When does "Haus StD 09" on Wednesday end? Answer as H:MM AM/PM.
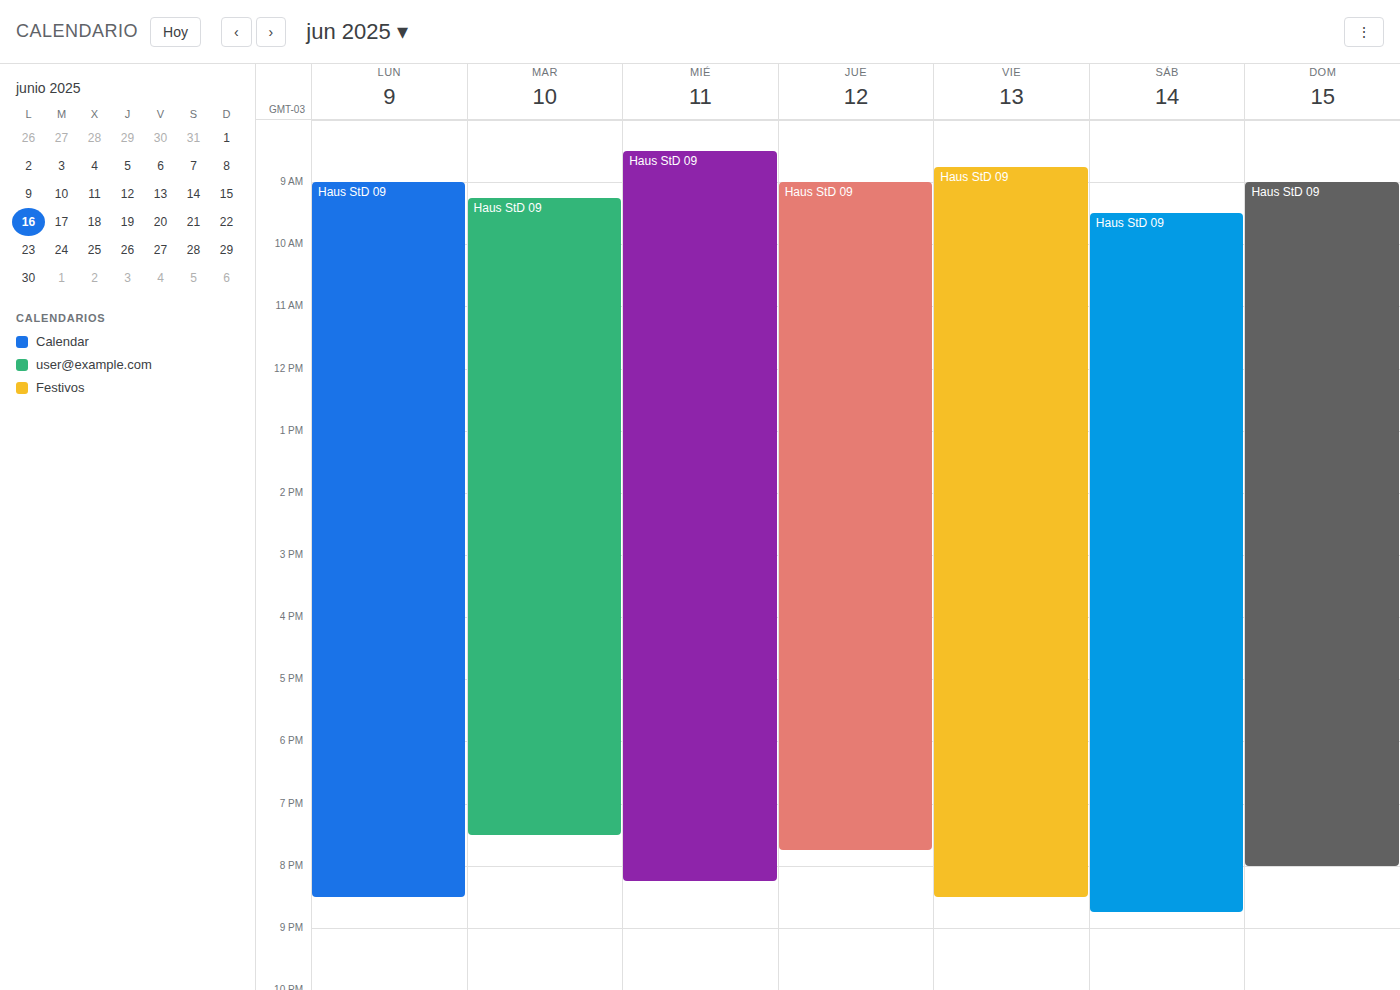
8:15 PM